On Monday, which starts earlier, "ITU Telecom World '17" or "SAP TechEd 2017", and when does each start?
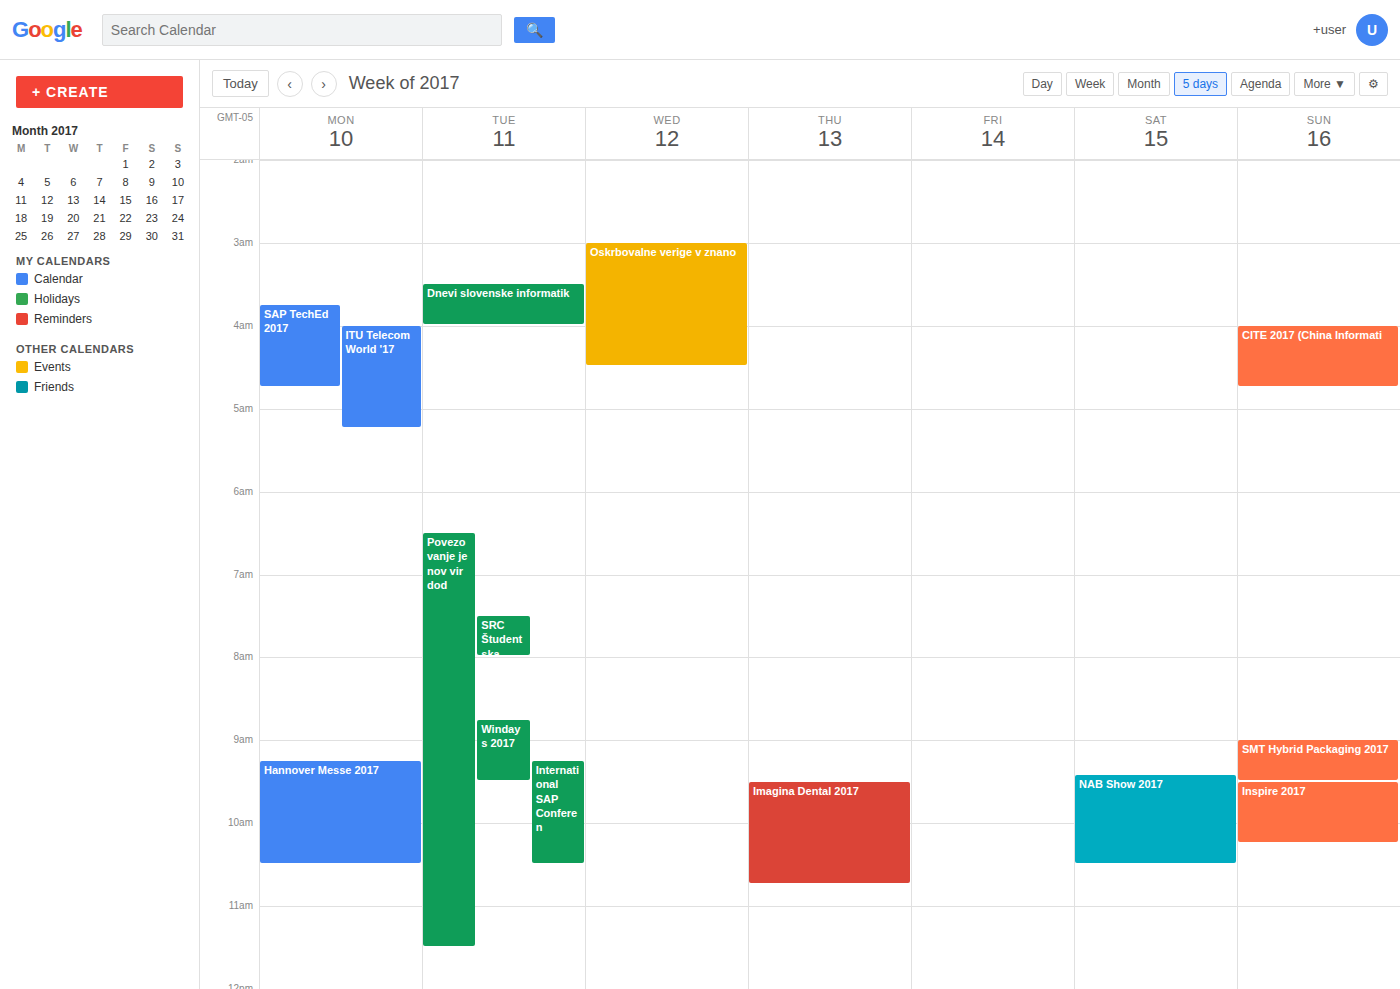
"SAP TechEd 2017" 3:45 AM; "ITU Telecom World '17" 4:00 AM.